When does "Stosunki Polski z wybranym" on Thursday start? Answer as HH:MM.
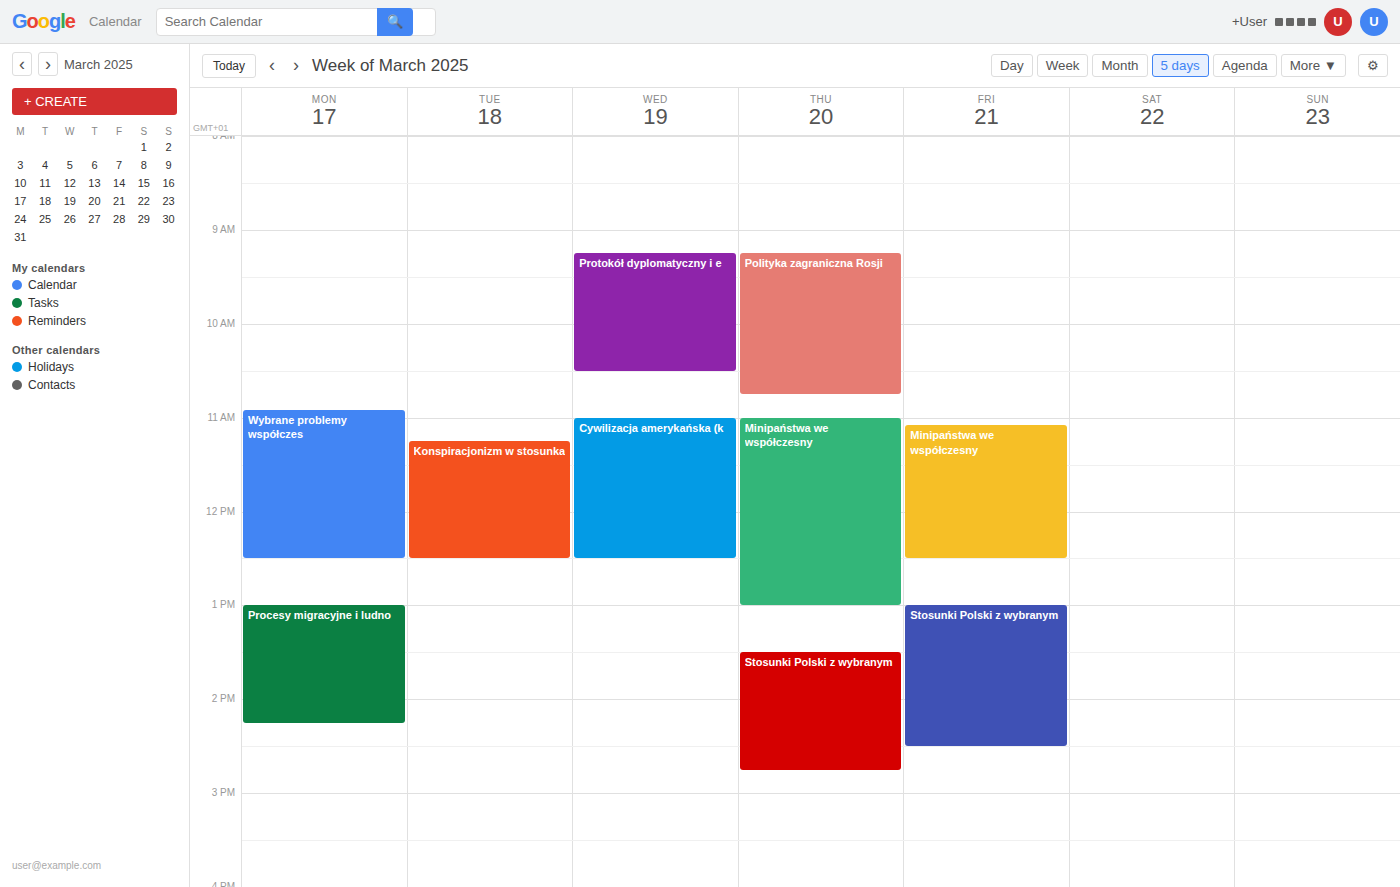
13:30